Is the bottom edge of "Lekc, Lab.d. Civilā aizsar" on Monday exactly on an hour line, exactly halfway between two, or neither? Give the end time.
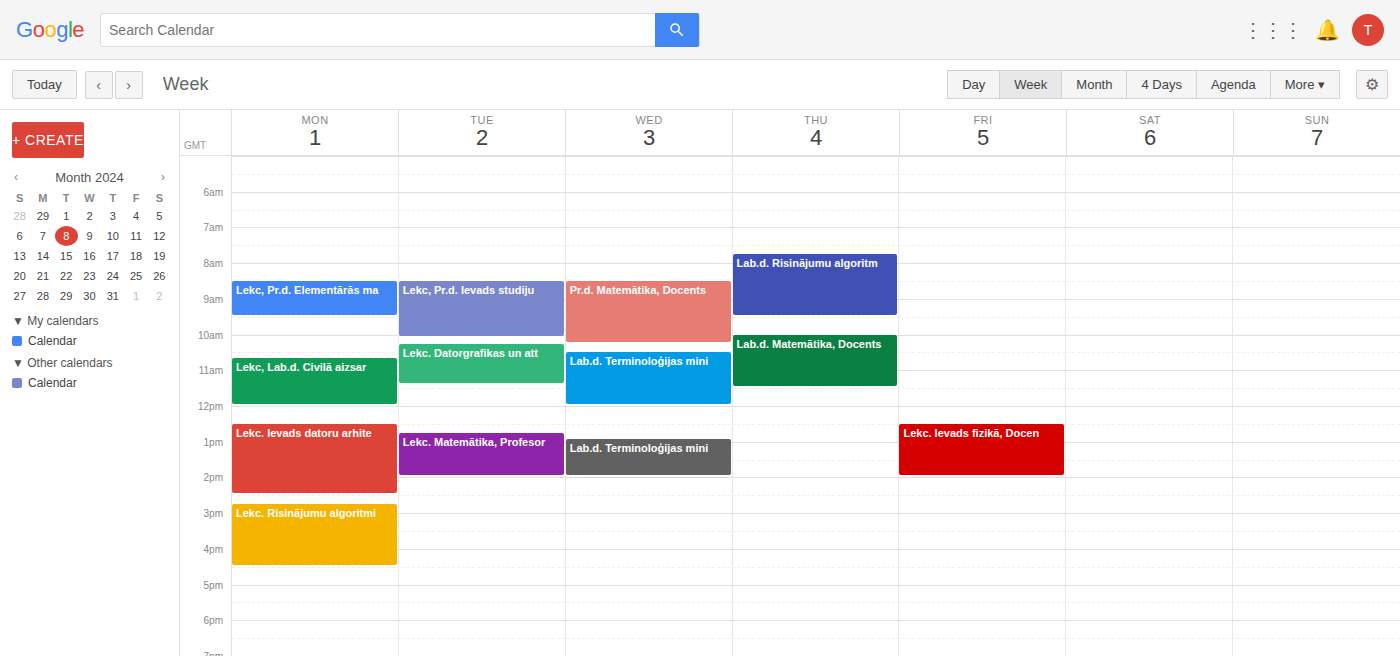
12:00 PM -- exactly on the 12 PM line.